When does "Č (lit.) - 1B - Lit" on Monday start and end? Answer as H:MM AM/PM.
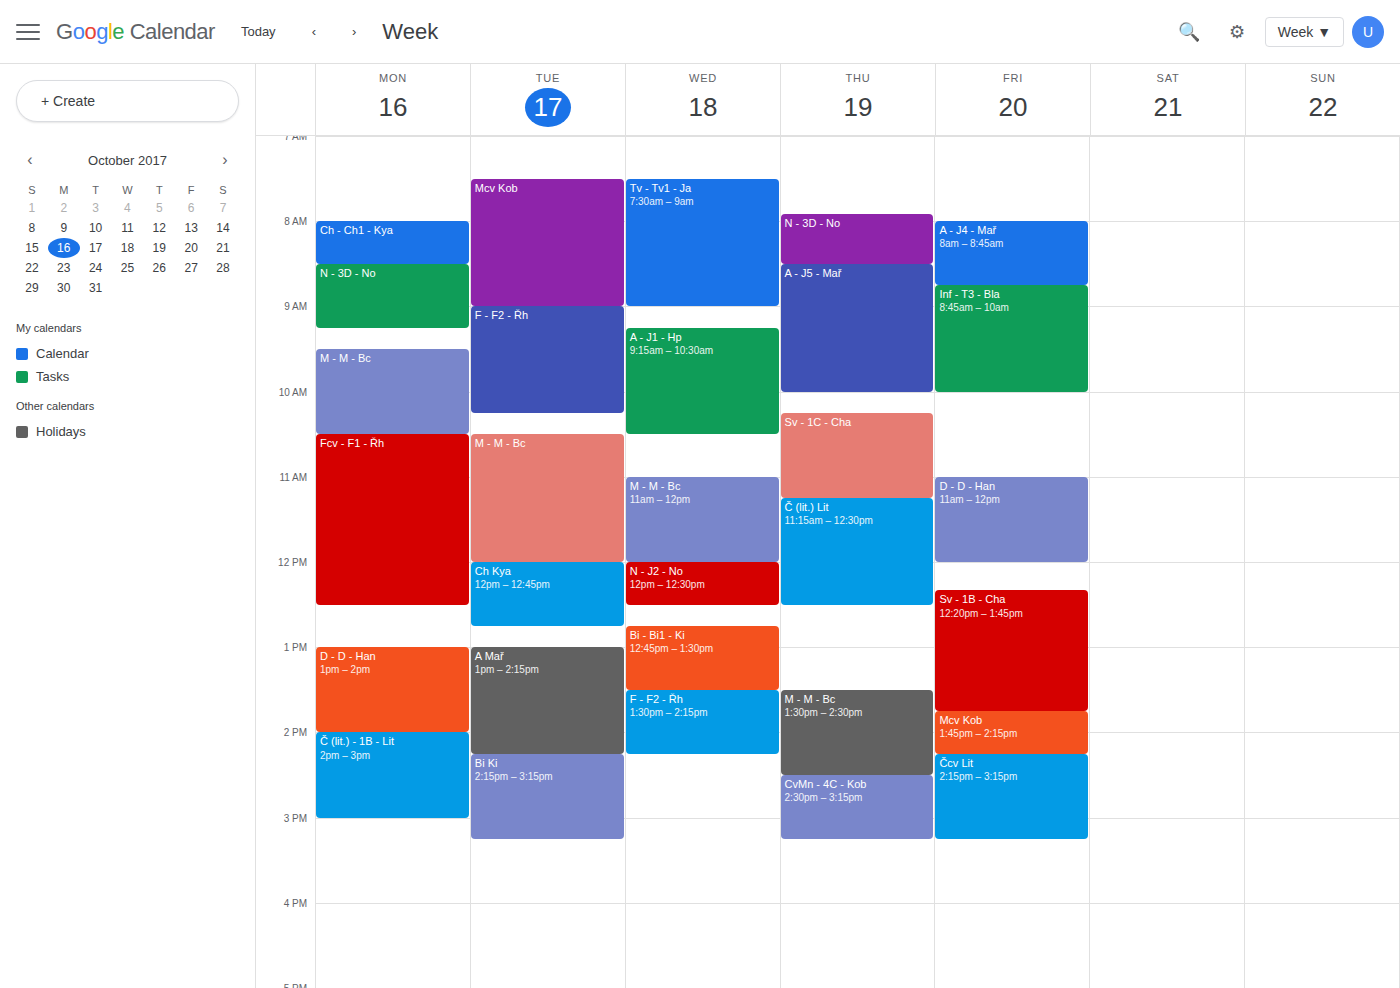
2:00 PM to 3:00 PM